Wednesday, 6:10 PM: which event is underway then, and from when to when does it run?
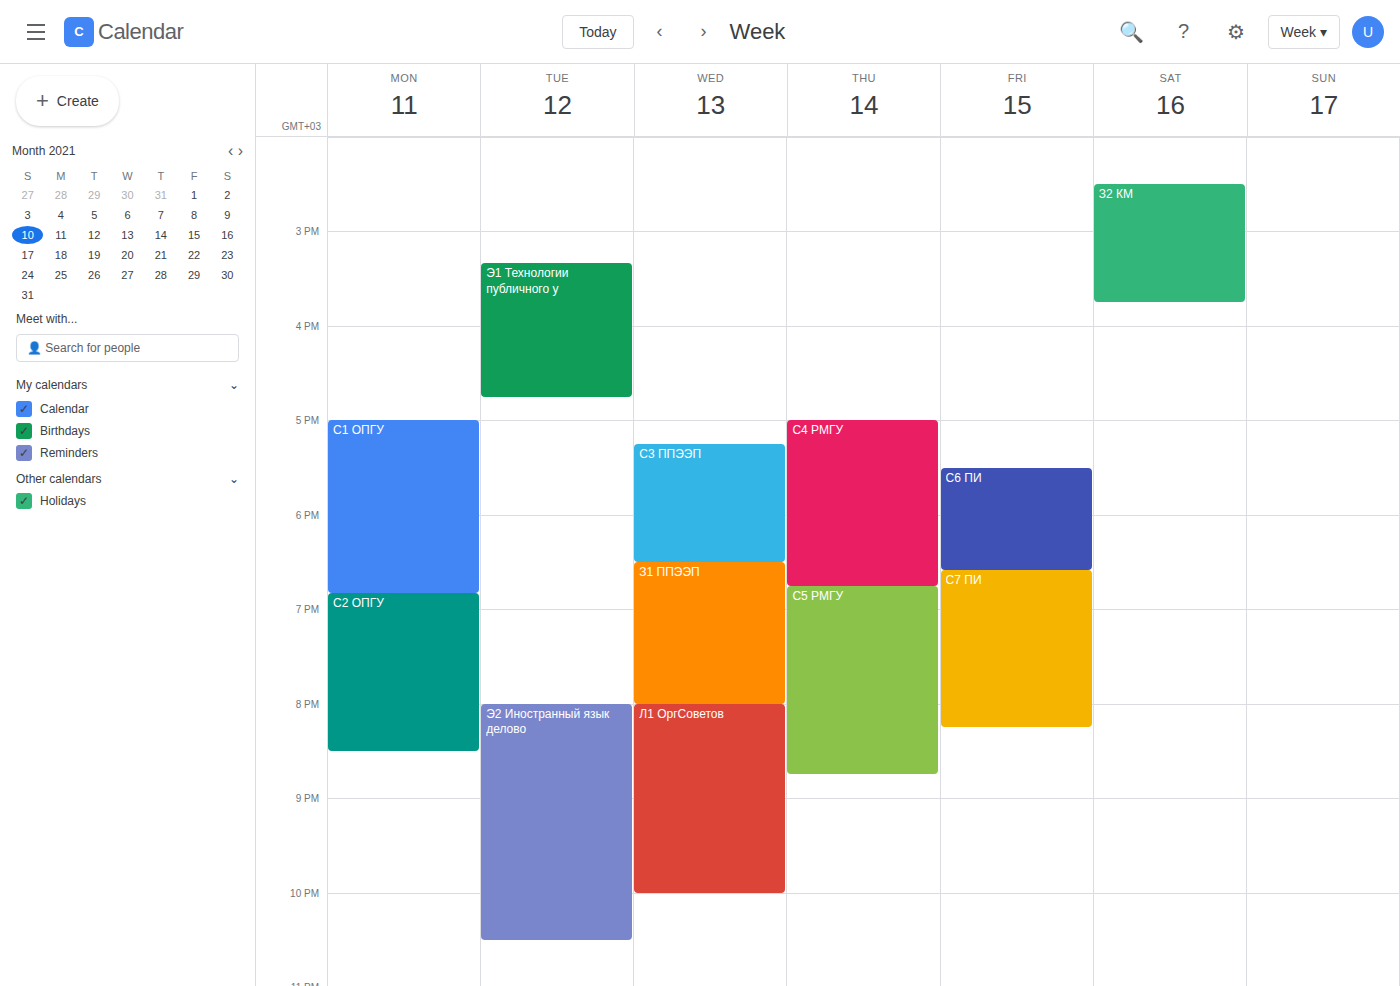
"С3 ППЭЭП", 5:15 PM to 6:30 PM